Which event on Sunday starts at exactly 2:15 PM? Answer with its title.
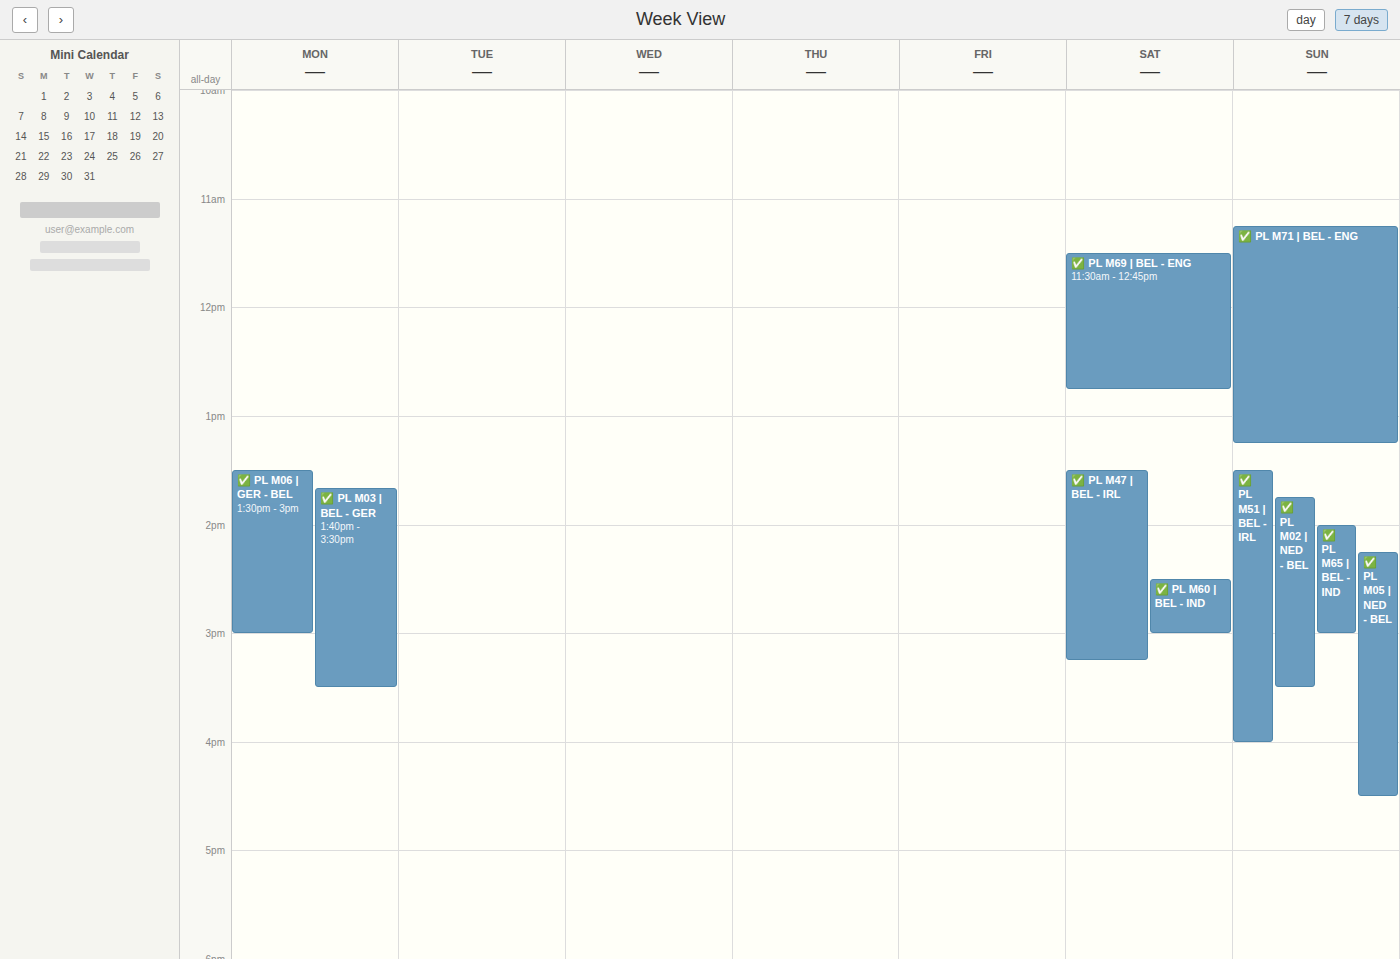
"✅ PL M05 | NED - BEL"